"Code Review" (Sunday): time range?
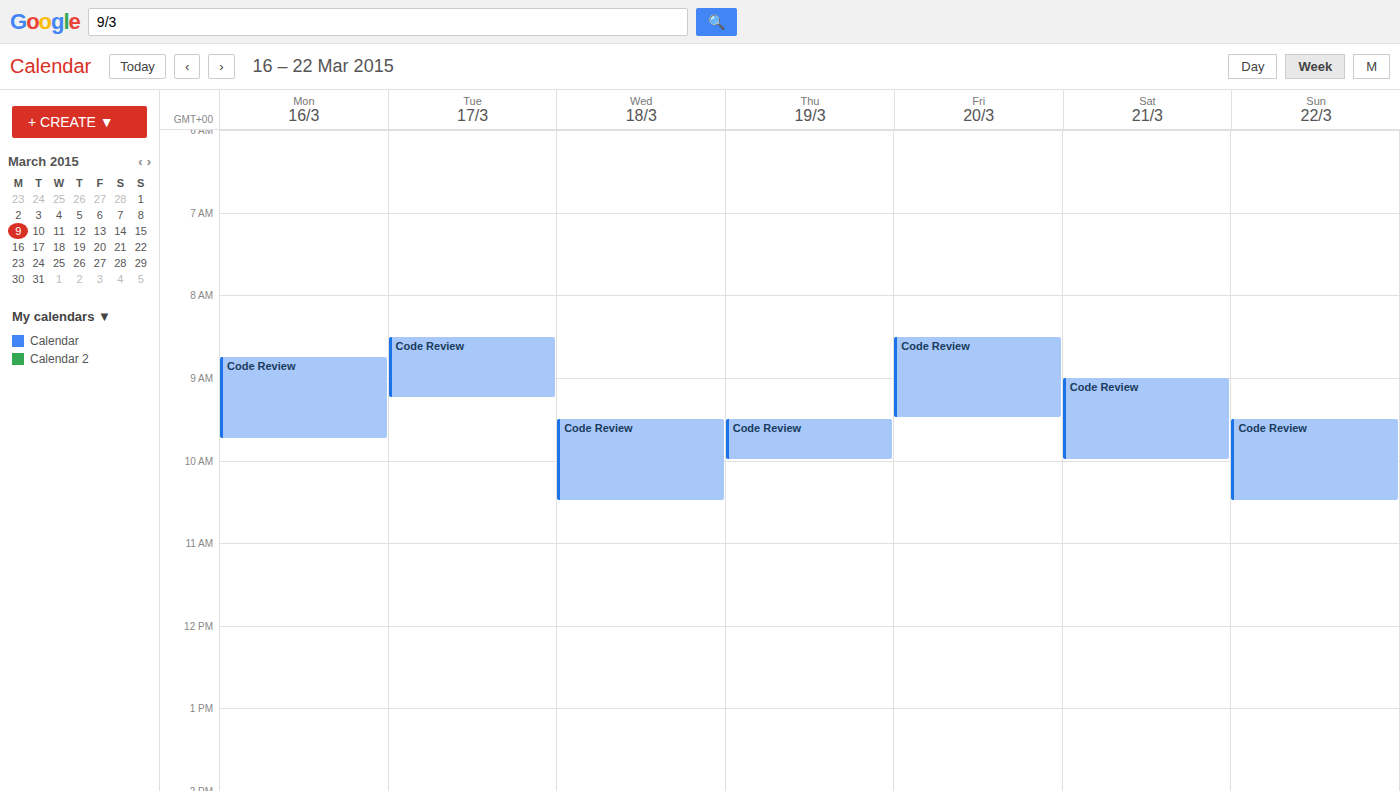
9:30 AM to 10:30 AM